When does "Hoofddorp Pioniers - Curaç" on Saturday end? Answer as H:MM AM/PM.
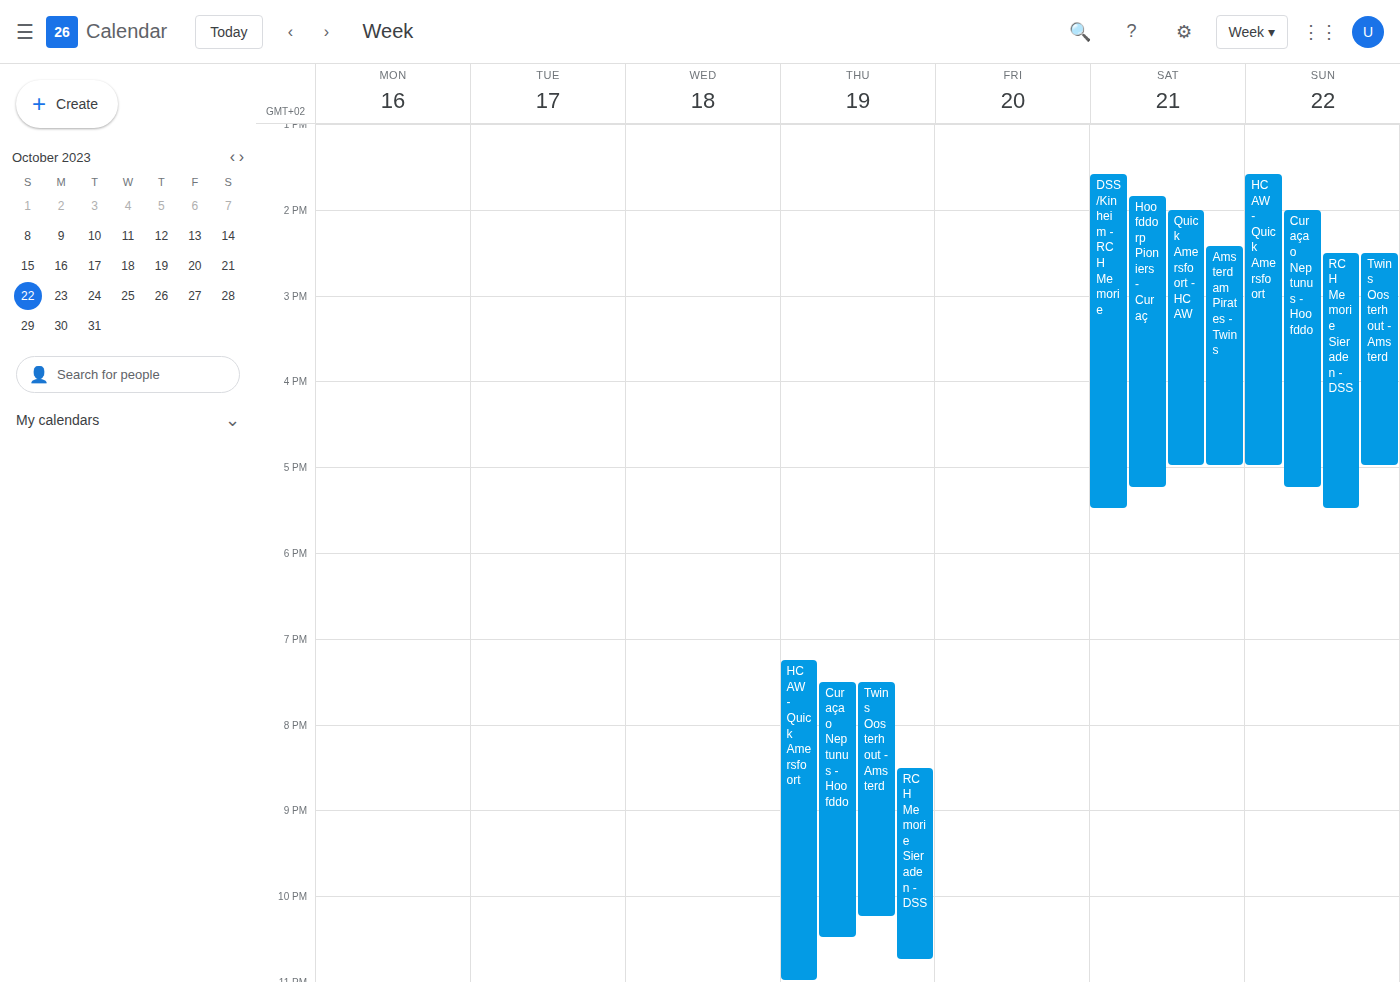
5:15 PM